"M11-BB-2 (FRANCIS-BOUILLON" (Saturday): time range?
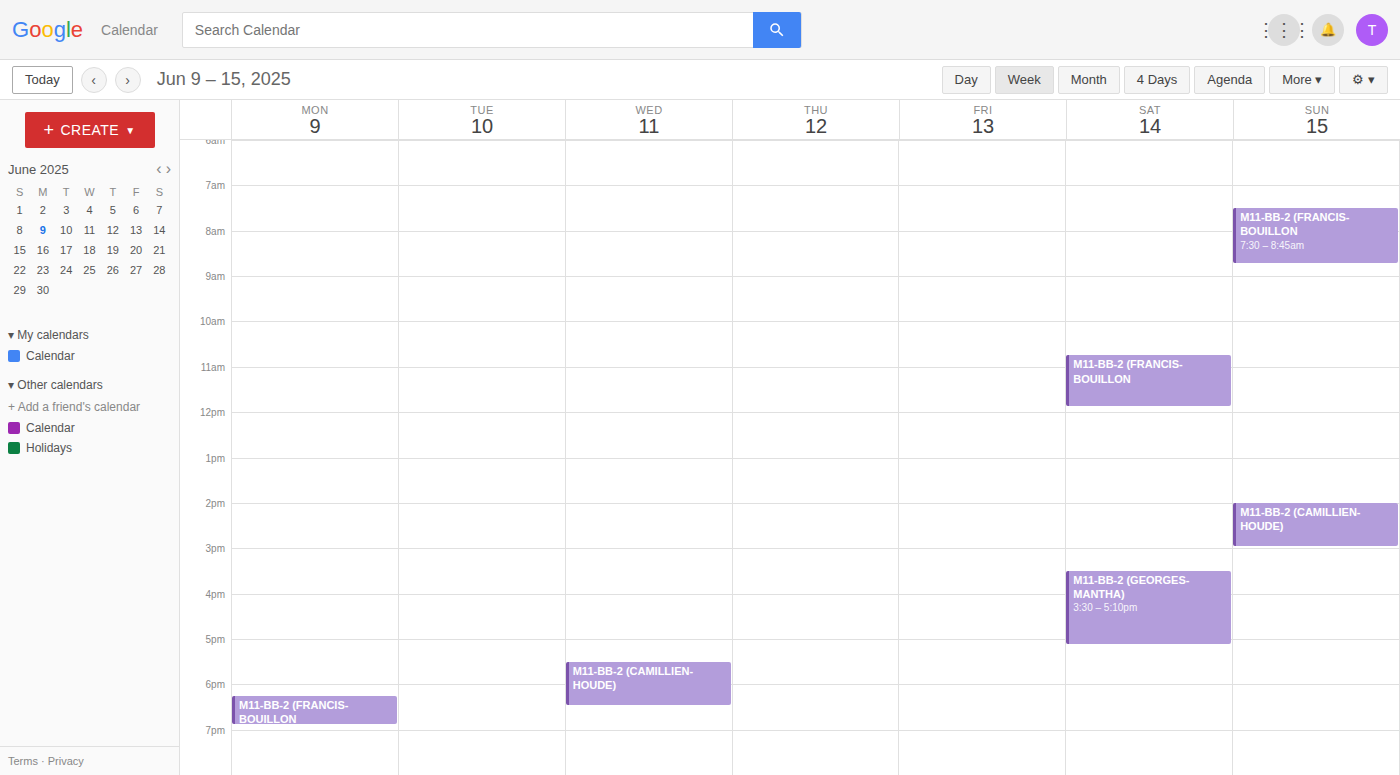
10:45 AM to 11:55 AM